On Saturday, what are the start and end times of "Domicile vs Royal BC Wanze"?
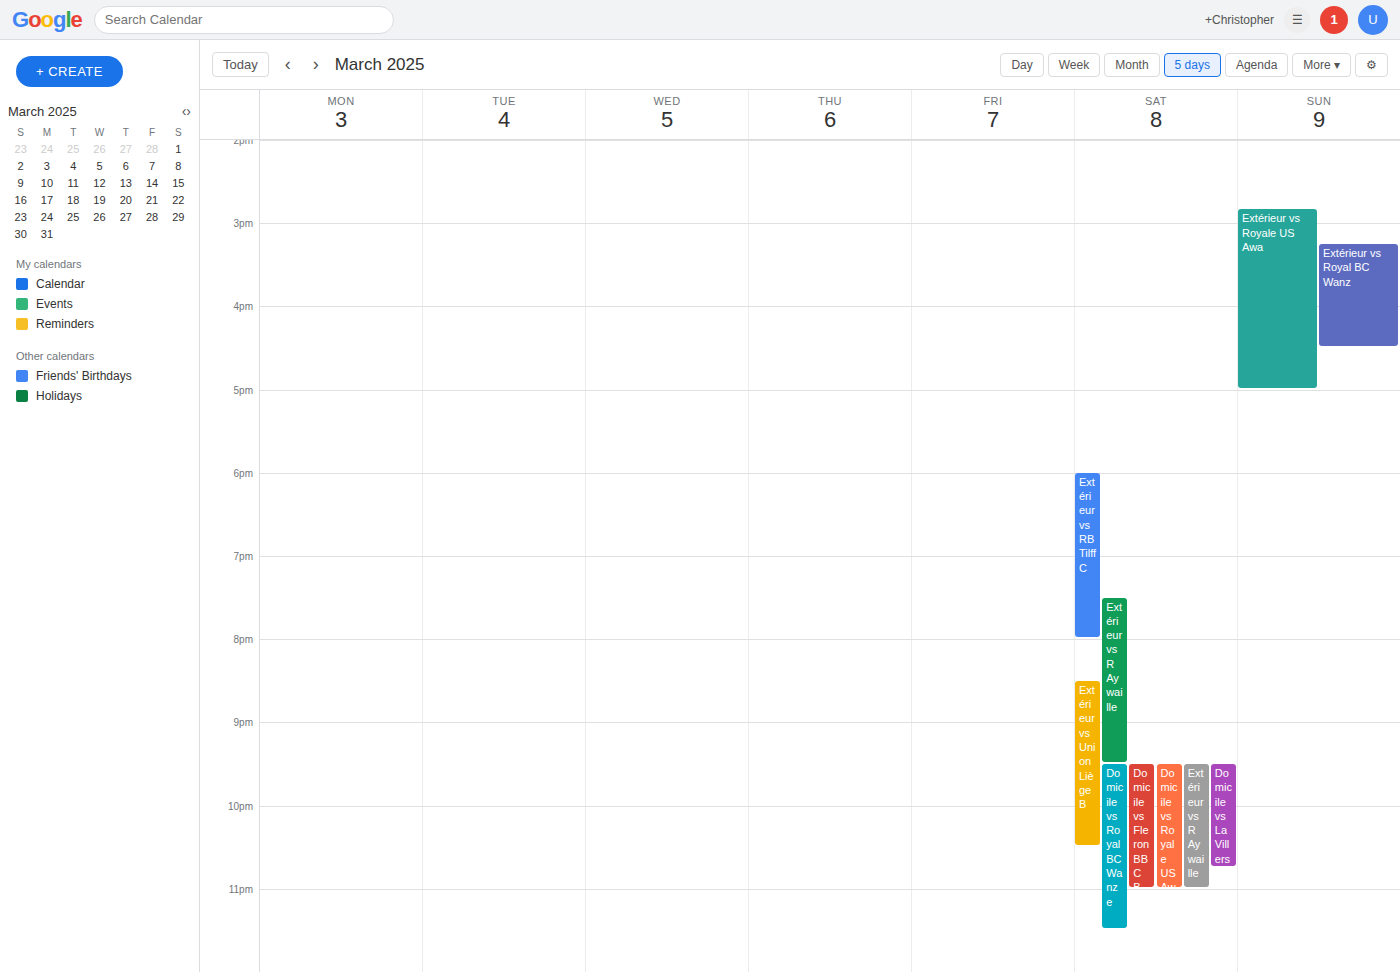
9:30 PM to 11:30 PM